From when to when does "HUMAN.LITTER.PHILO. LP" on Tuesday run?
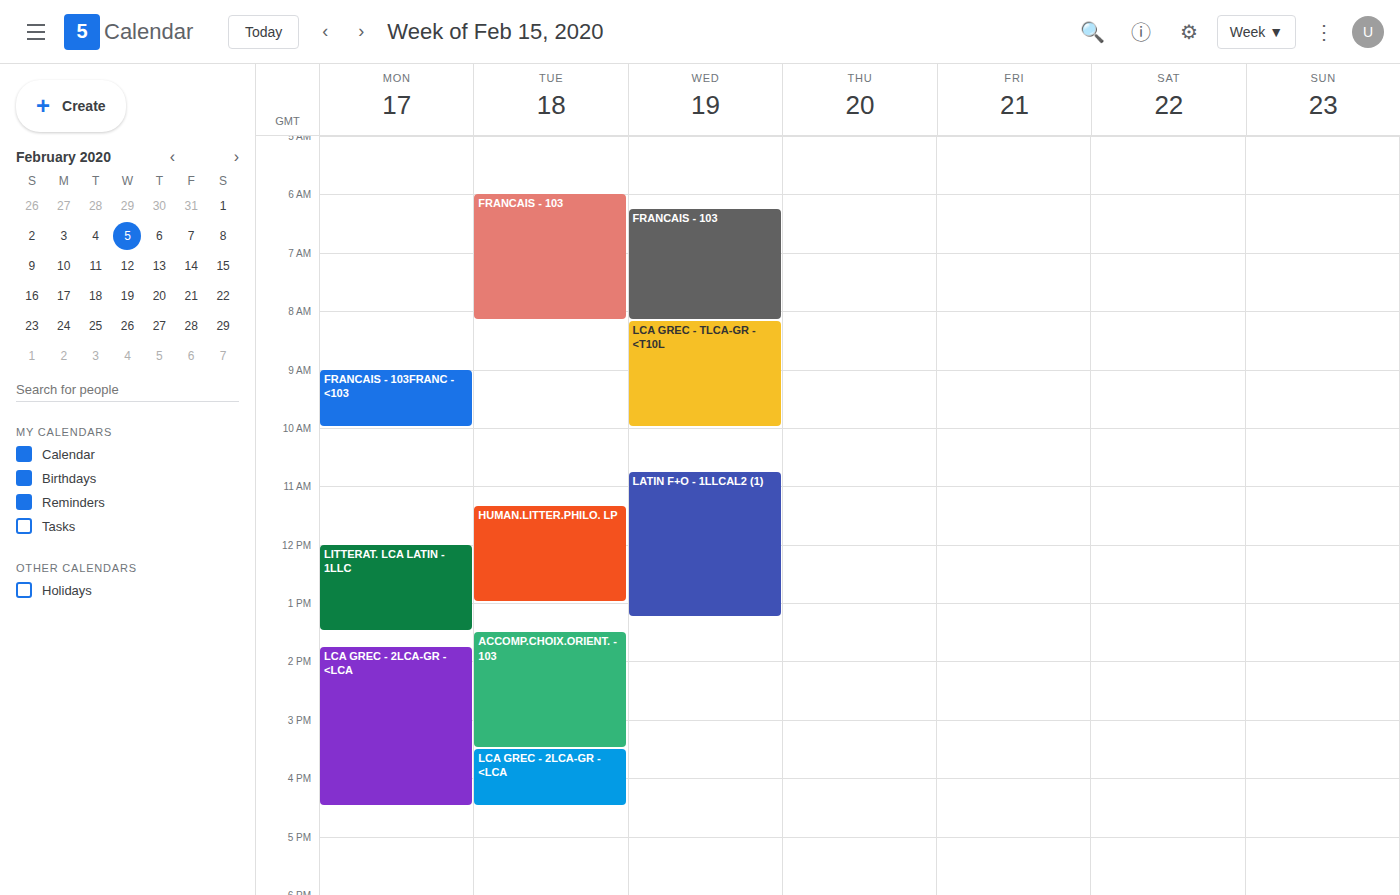
11:20 AM to 1:00 PM